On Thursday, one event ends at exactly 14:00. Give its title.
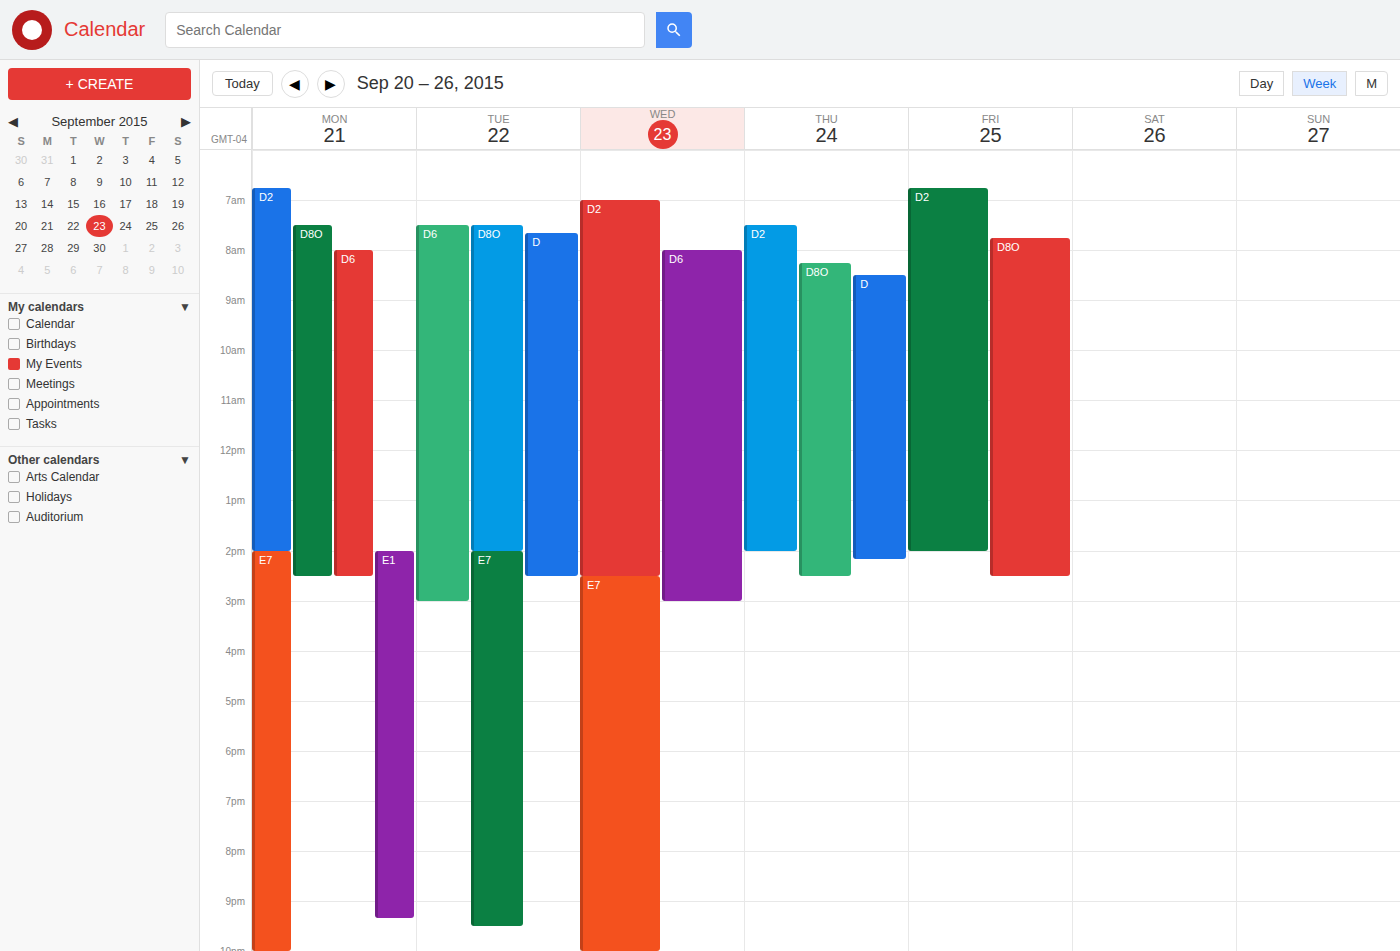
"D2"